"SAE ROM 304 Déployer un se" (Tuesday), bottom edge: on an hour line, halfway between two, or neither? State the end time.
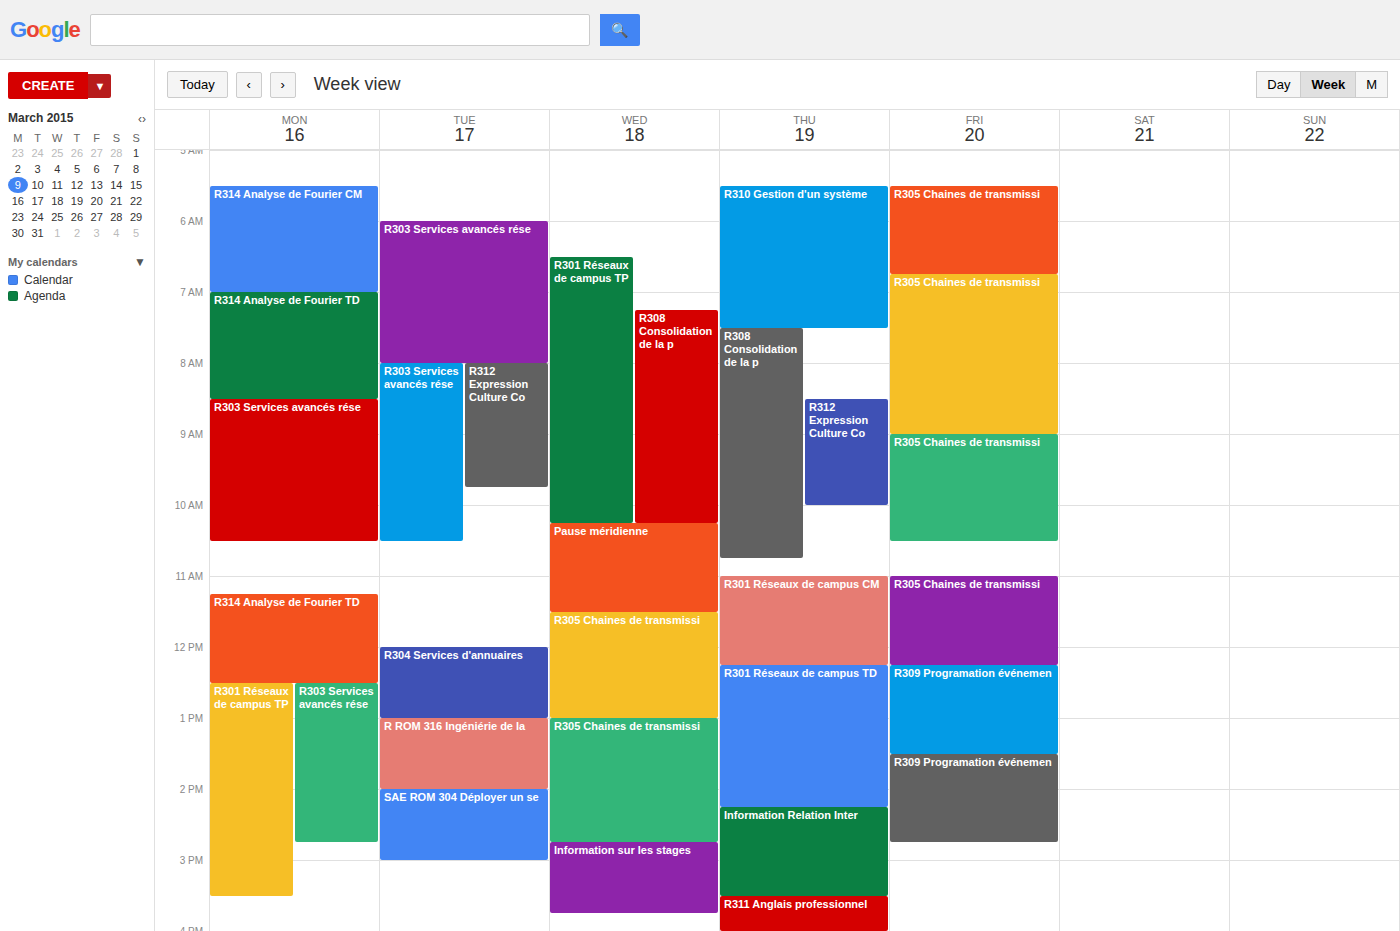
3:00 PM -- exactly on the 3 PM line.